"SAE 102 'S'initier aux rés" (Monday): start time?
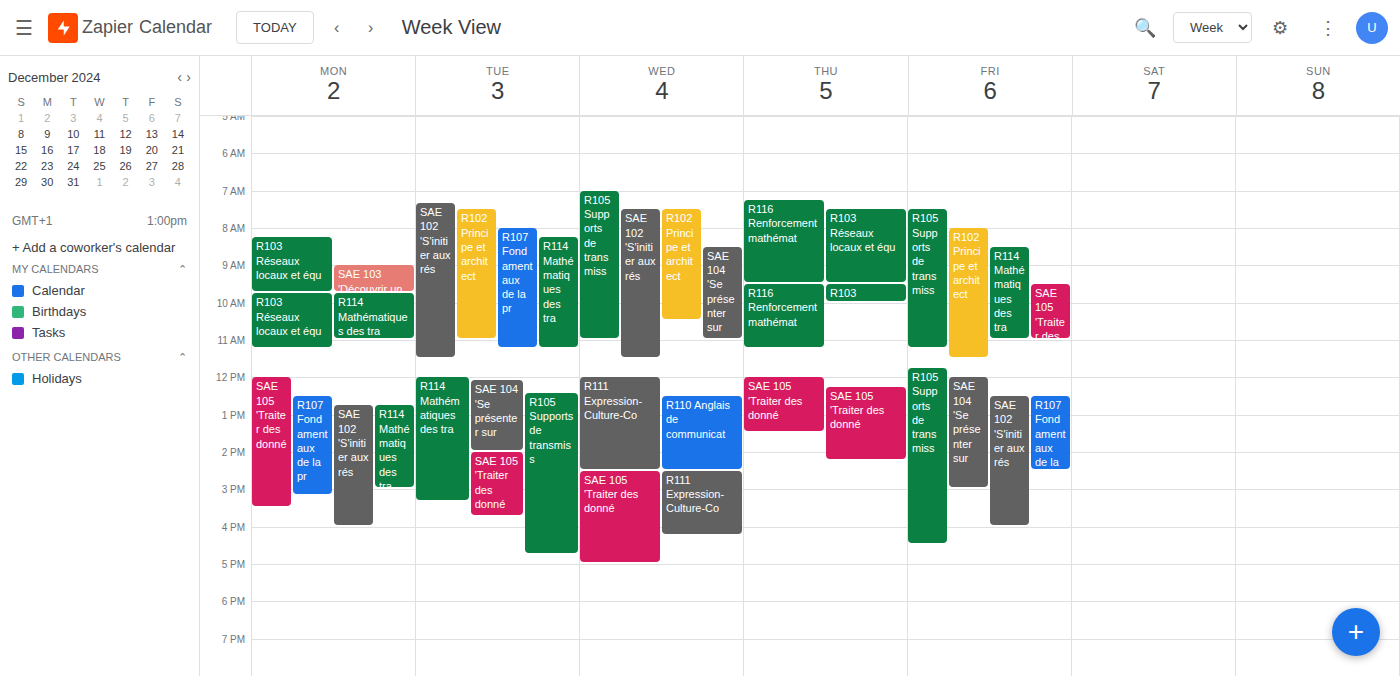
12:45 PM